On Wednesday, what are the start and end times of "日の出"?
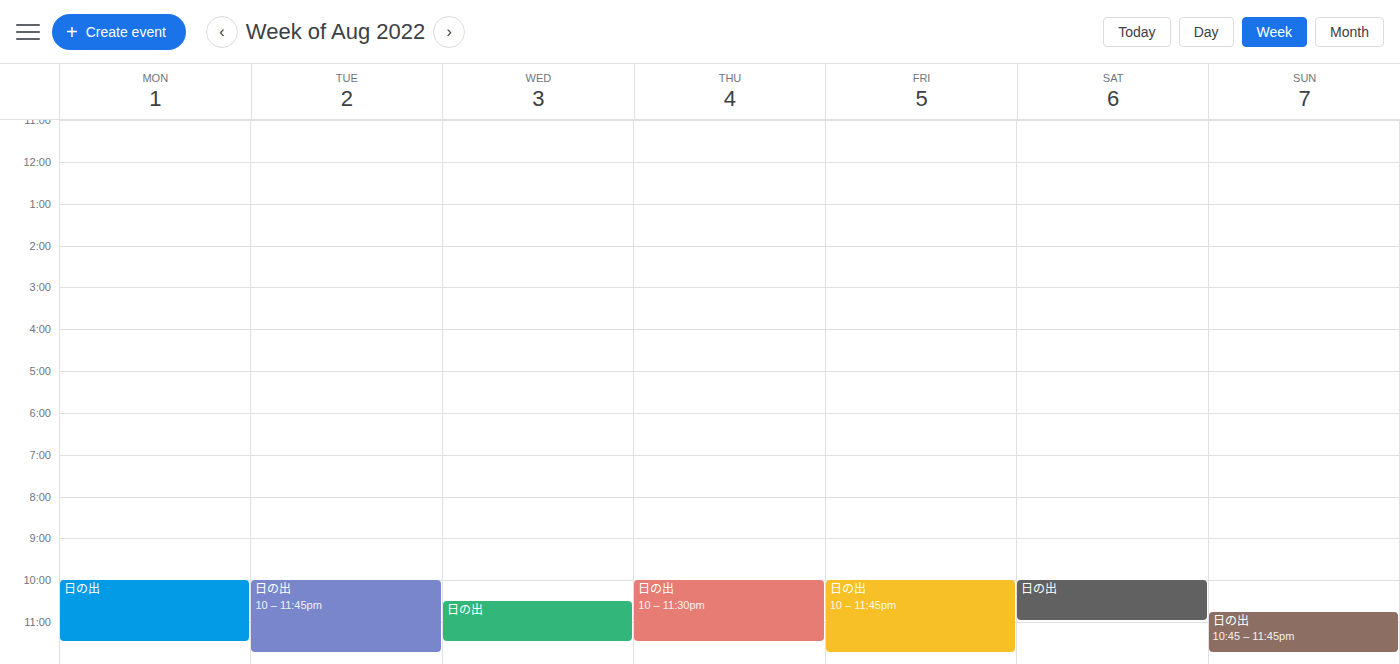
22:30 to 23:30